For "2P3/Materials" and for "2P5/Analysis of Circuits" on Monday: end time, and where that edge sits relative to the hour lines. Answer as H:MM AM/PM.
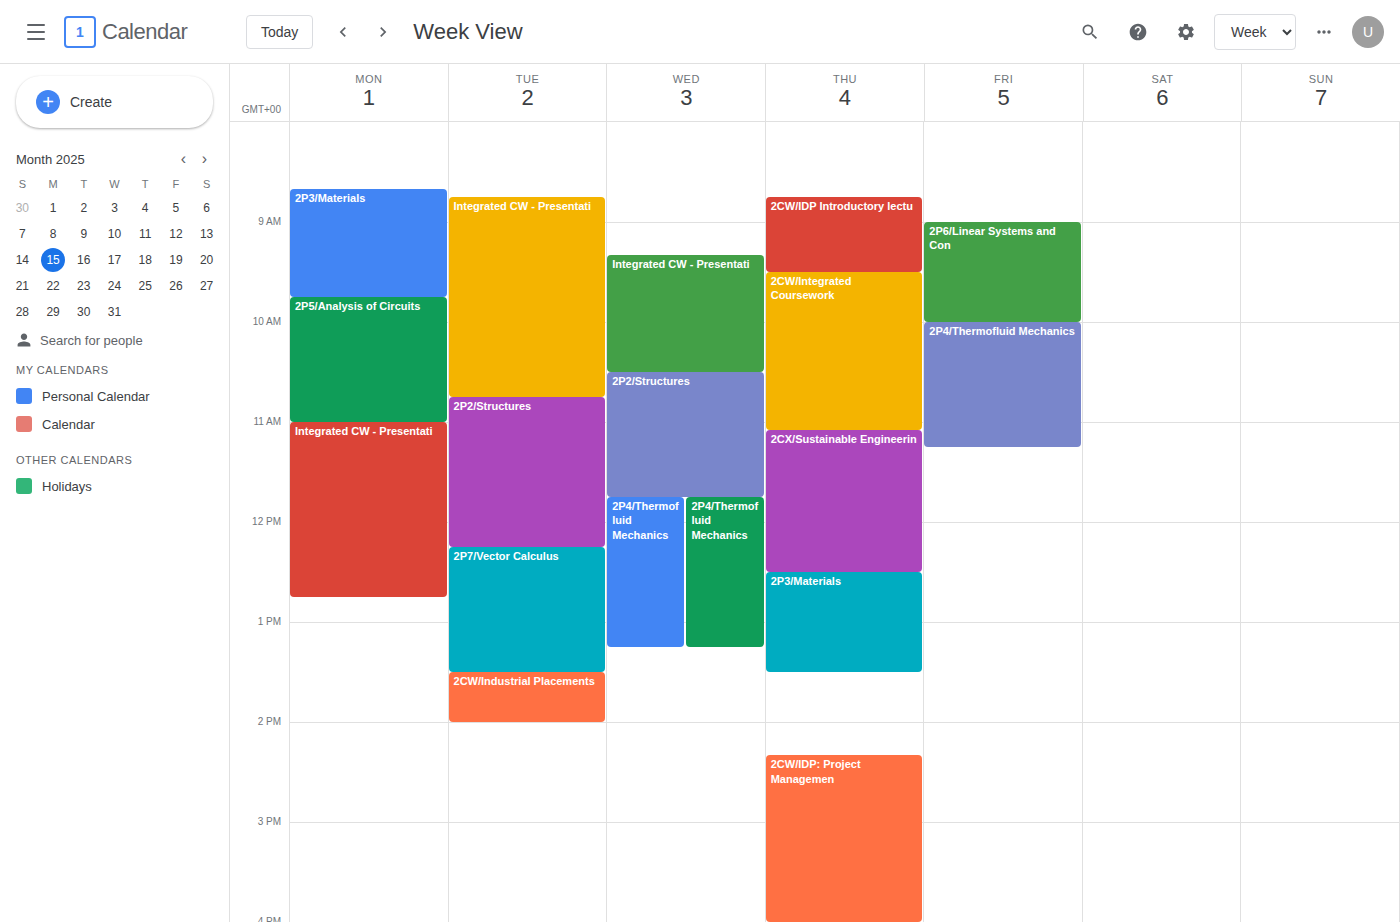
"2P3/Materials": 9:45 AM, neither: three quarters of the way from the 9 AM line to the 10 AM line. "2P5/Analysis of Circuits": 11:00 AM, exactly on the 11 AM line.